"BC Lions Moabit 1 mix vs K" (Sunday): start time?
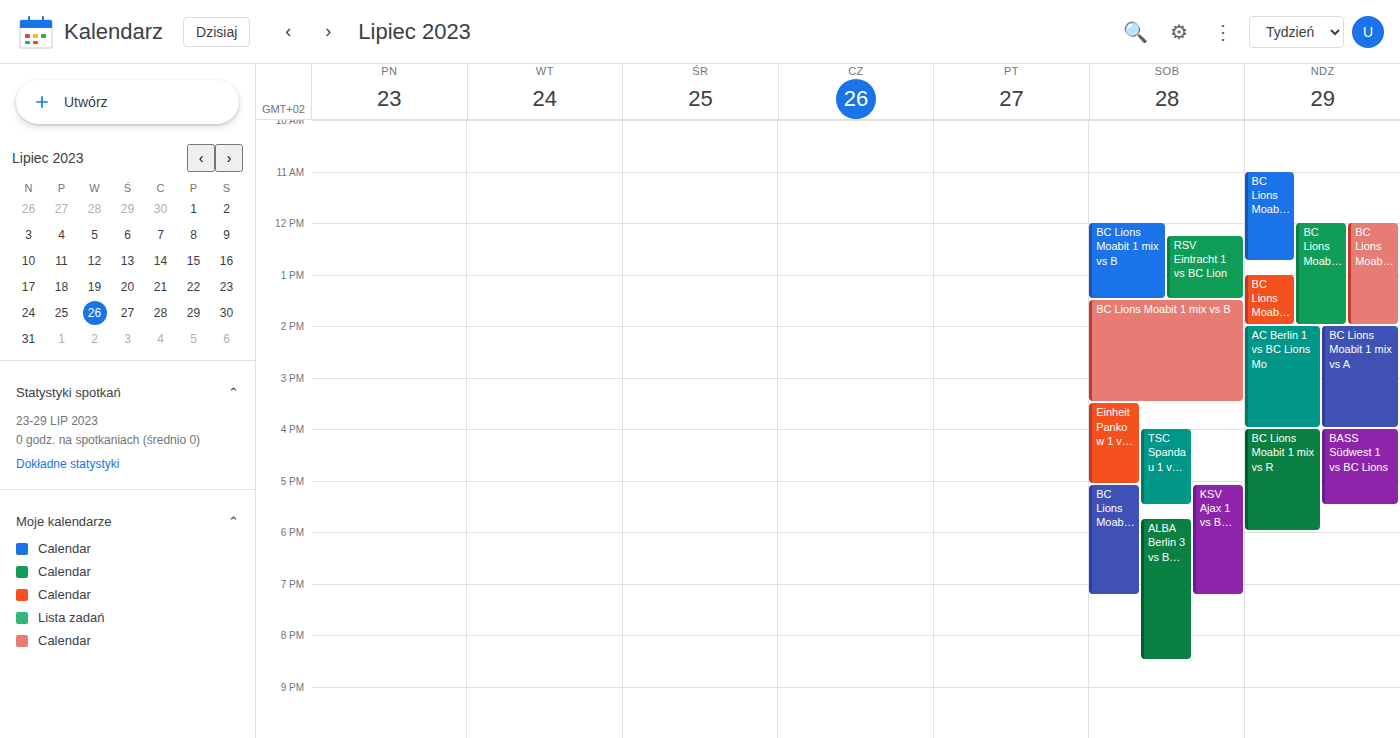
12:00 PM